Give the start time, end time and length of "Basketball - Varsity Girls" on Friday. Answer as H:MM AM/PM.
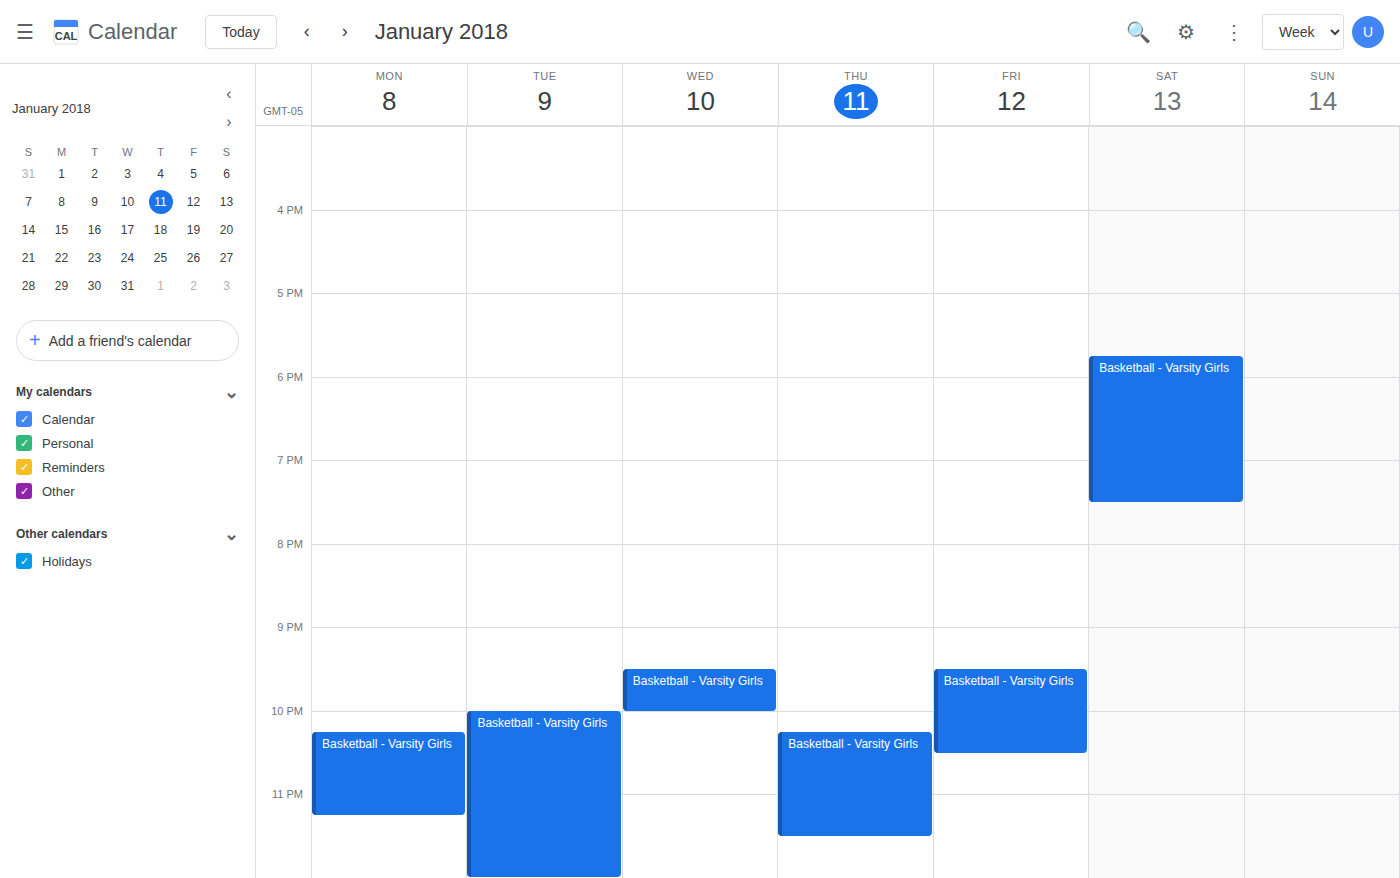
9:30 PM to 10:30 PM, 1 hour